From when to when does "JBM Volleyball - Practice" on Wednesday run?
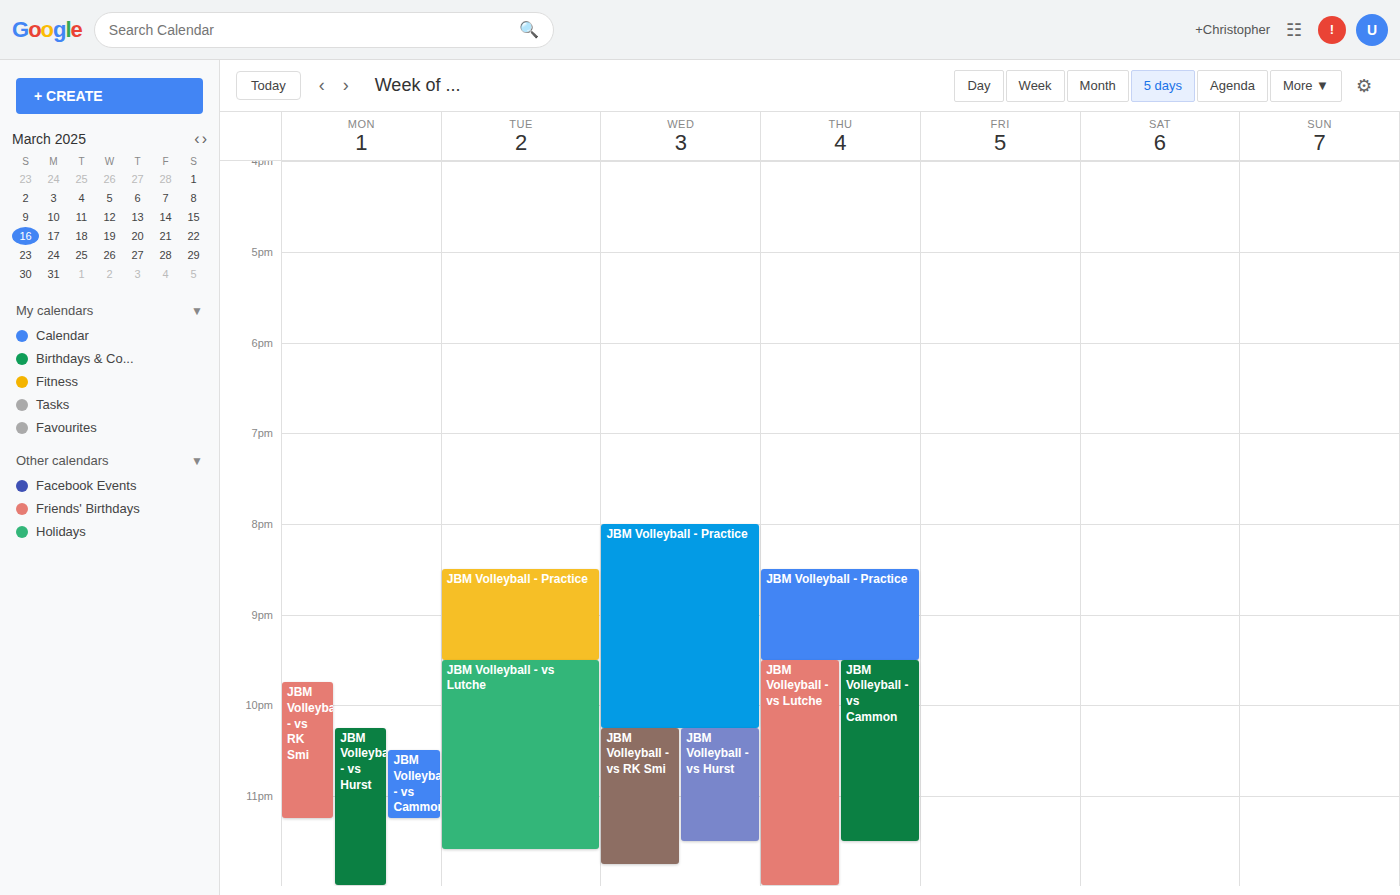
8:00 PM to 10:15 PM